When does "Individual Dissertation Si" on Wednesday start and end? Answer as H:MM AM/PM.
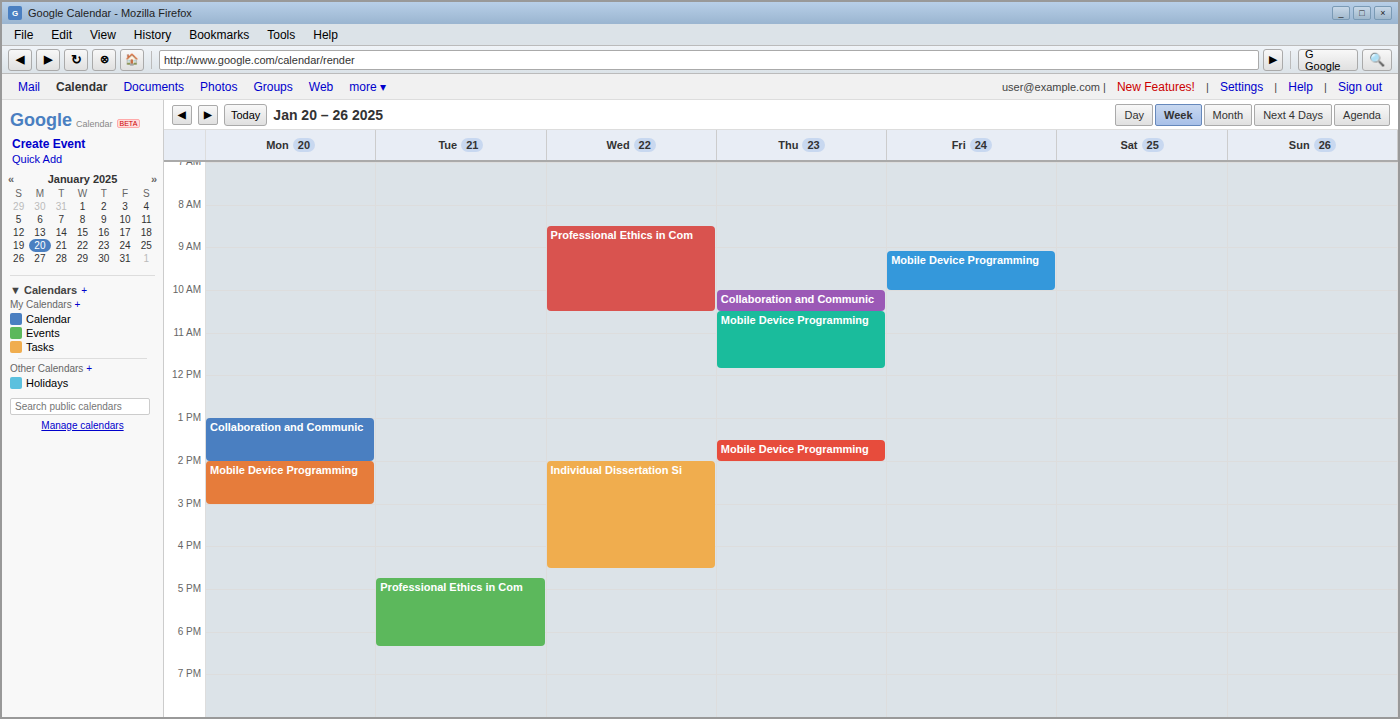
2:00 PM to 4:30 PM